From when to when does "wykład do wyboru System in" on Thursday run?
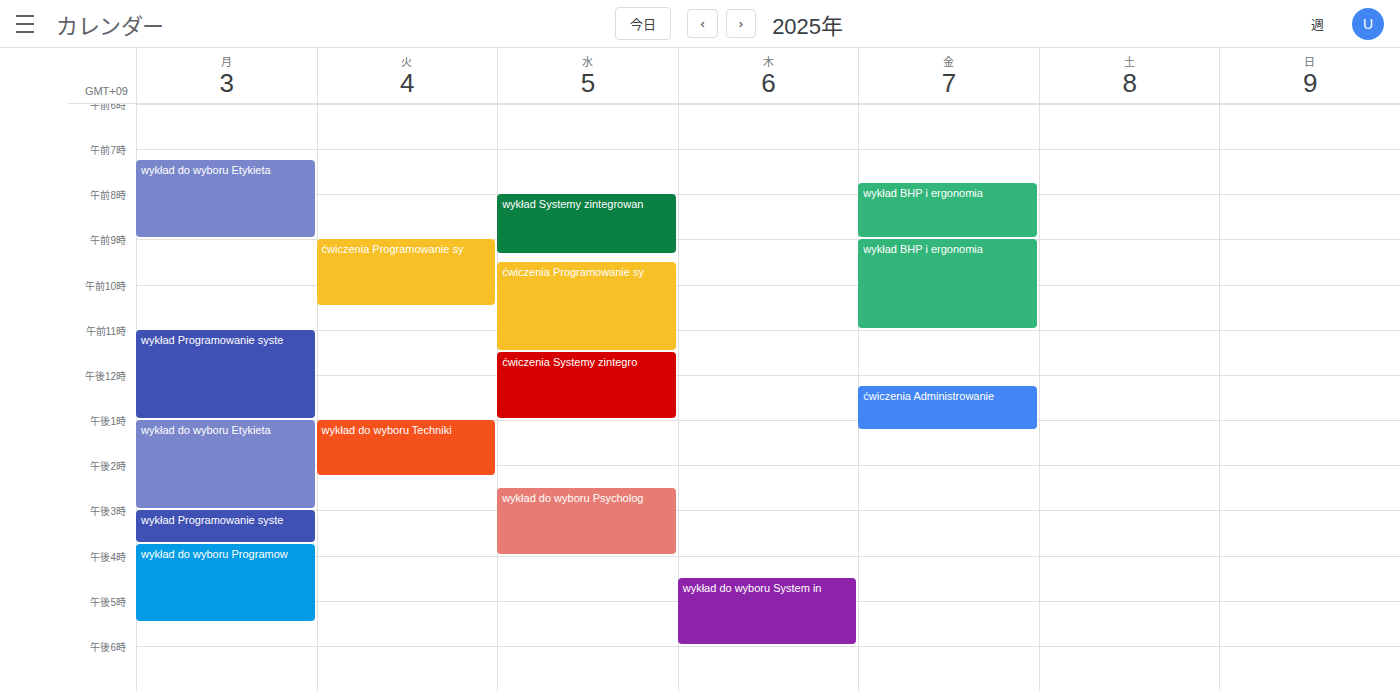
4:30 PM to 6:00 PM